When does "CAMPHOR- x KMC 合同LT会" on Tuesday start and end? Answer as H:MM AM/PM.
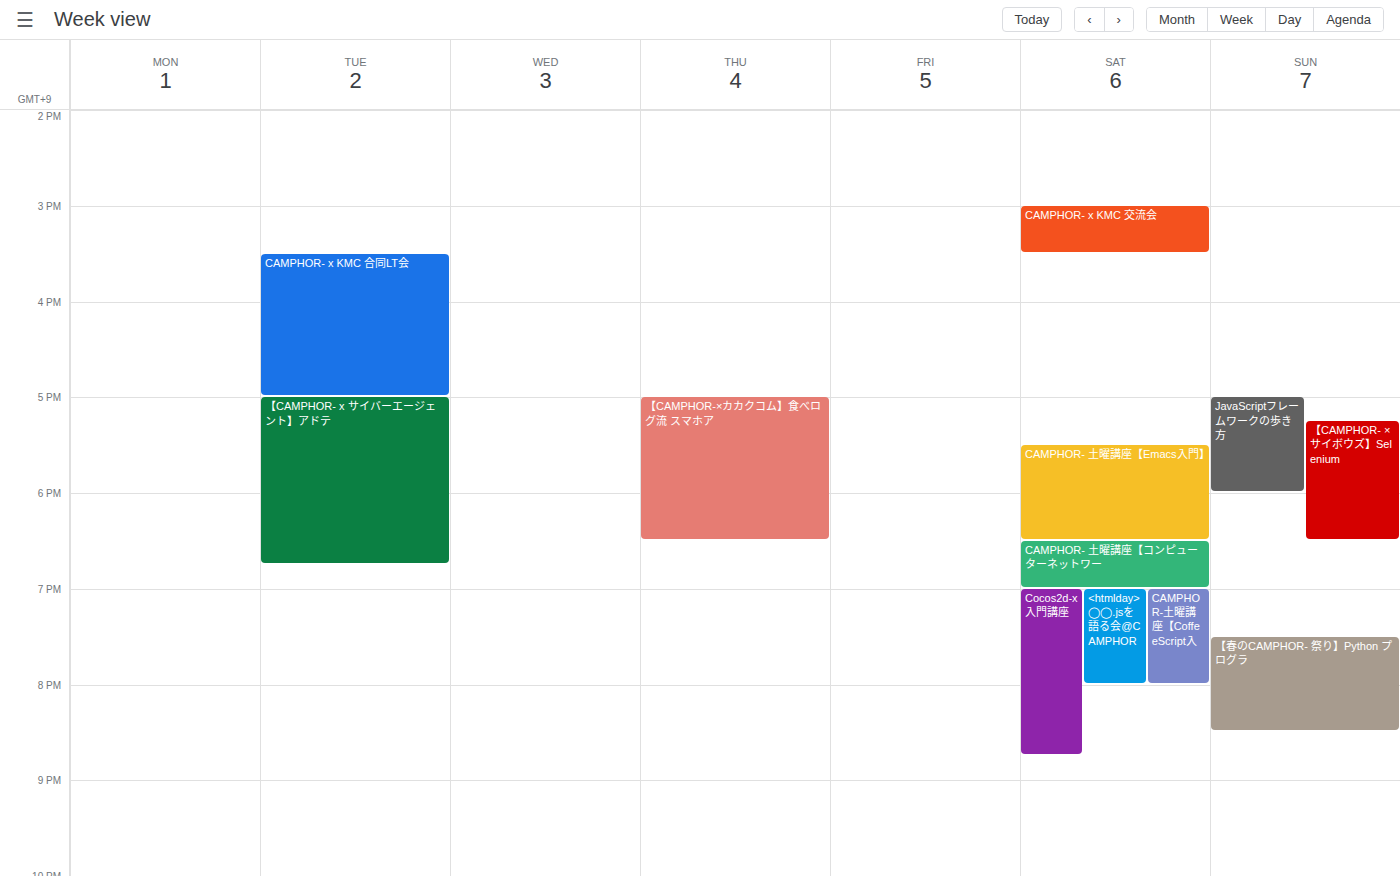
3:30 PM to 5:00 PM